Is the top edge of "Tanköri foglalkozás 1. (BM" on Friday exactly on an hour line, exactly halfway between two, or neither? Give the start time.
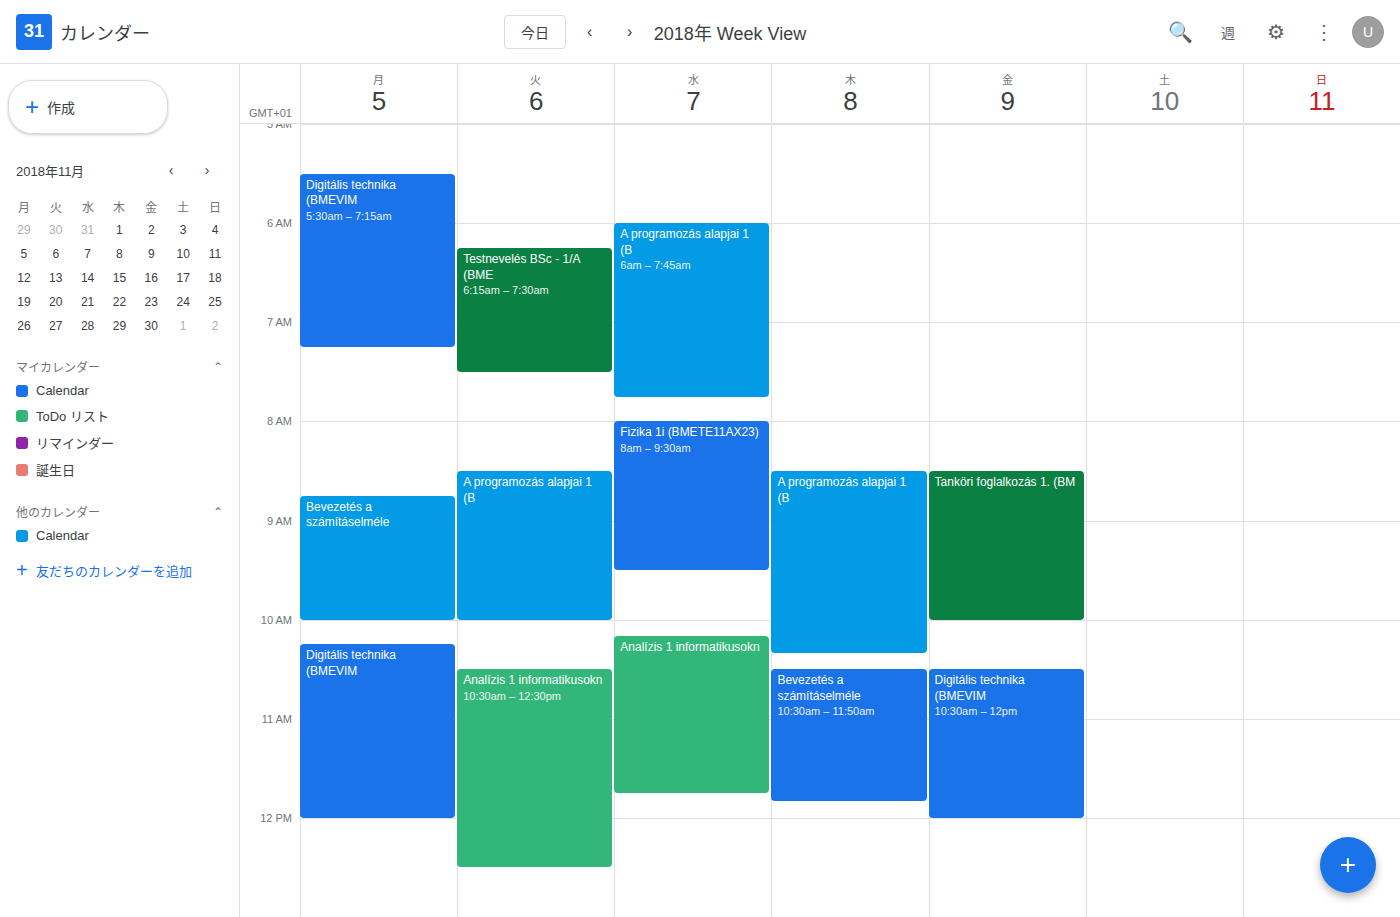
8:30 AM -- halfway between the 8 AM and 9 AM lines.